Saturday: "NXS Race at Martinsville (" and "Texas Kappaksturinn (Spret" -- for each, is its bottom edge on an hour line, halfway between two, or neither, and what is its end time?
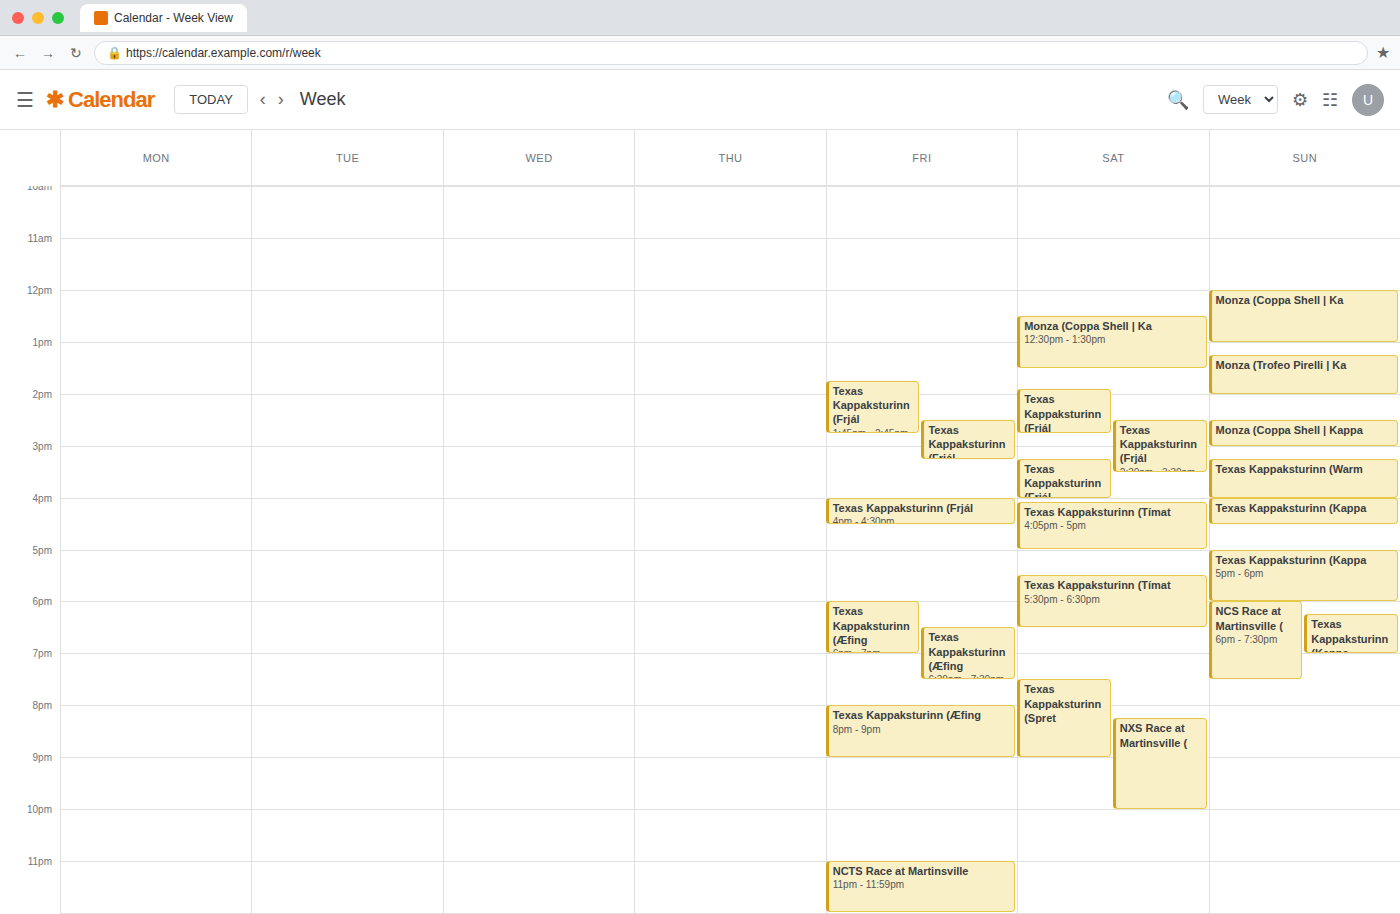
"NXS Race at Martinsville (": 10:00 PM, exactly on the 10 PM line. "Texas Kappaksturinn (Spret": 9:00 PM, exactly on the 9 PM line.